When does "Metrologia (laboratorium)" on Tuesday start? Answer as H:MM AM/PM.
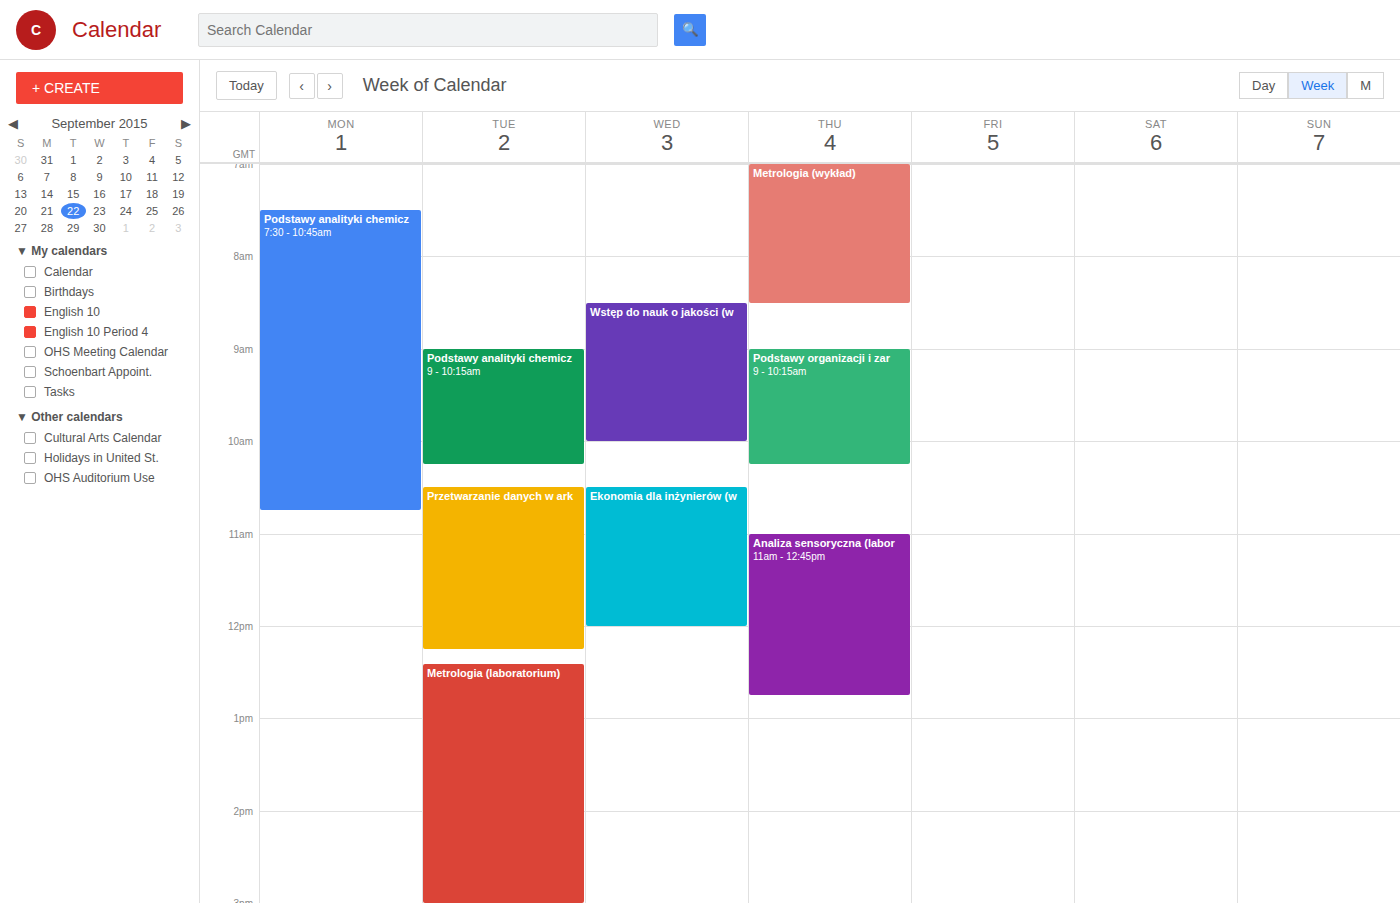
12:25 PM